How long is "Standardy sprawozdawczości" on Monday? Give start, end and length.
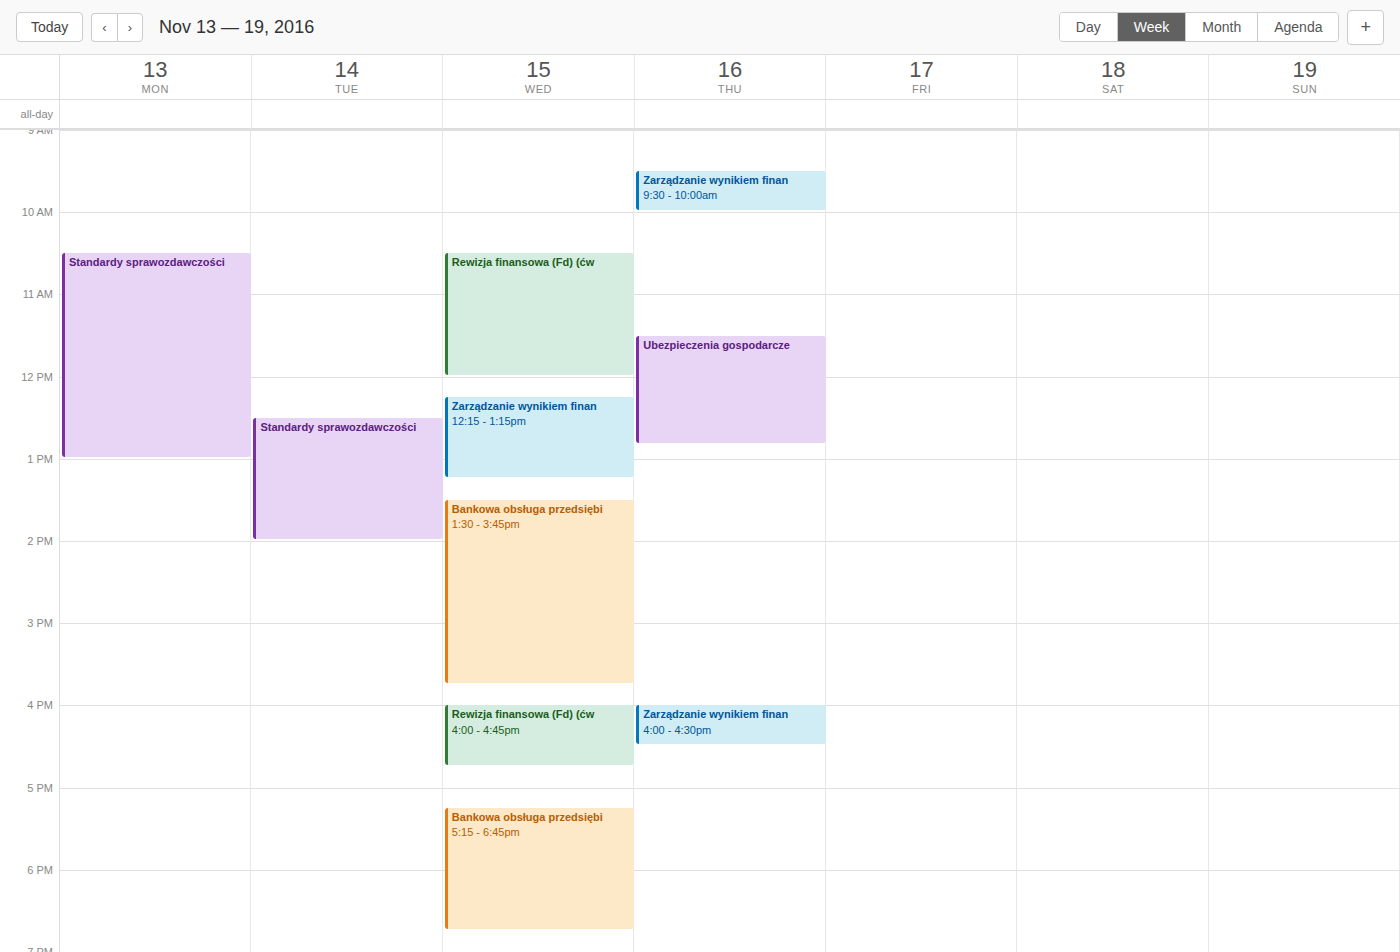
10:30 to 13:00, 2 hours 30 minutes